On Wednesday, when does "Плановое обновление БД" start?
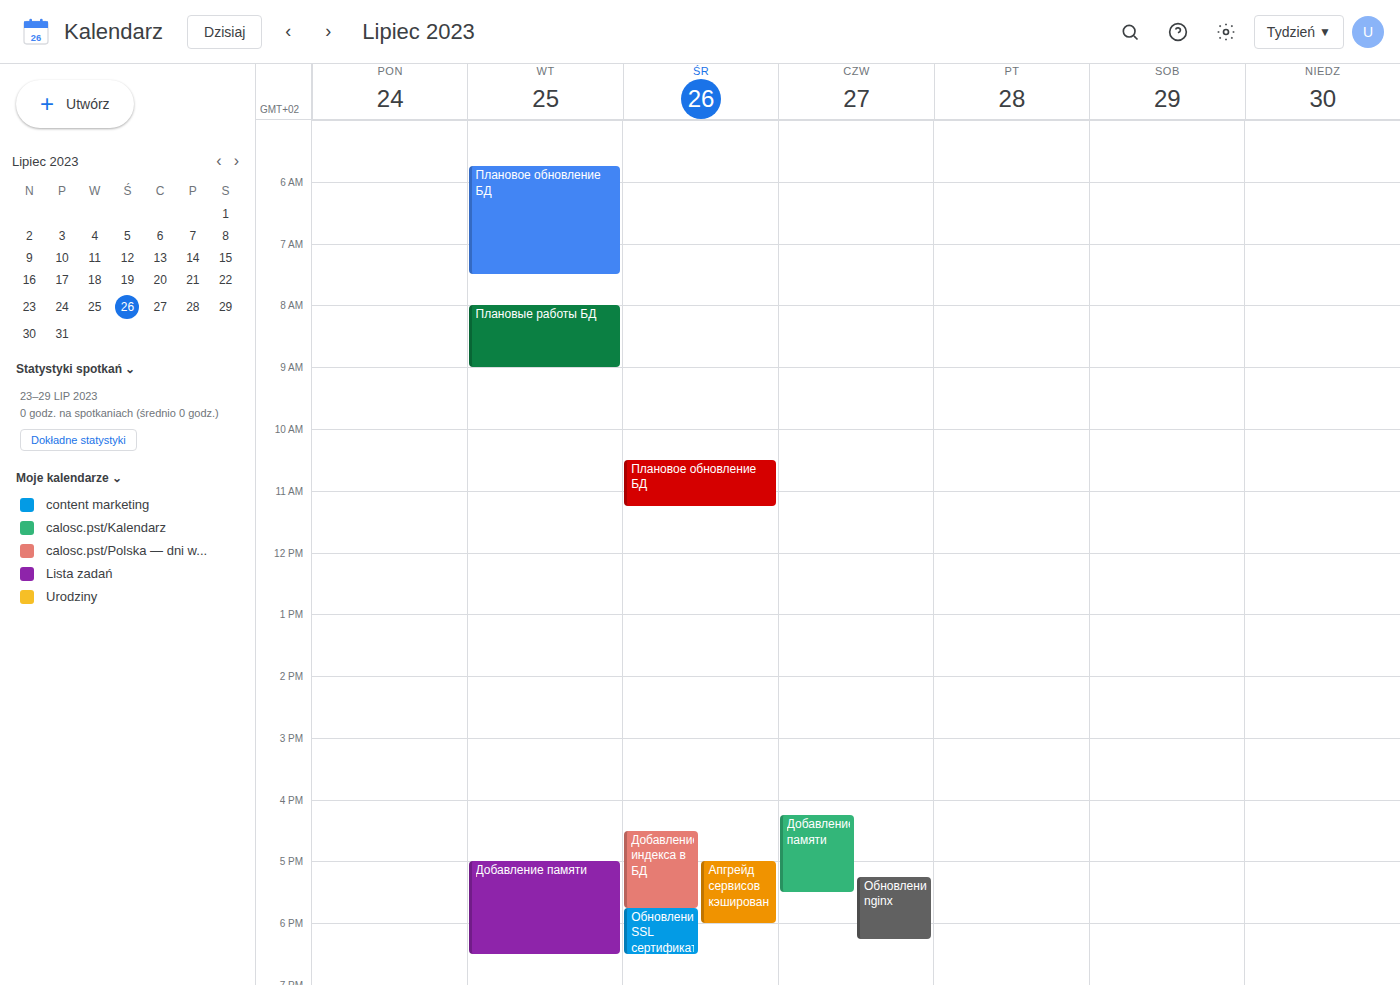
10:30 AM